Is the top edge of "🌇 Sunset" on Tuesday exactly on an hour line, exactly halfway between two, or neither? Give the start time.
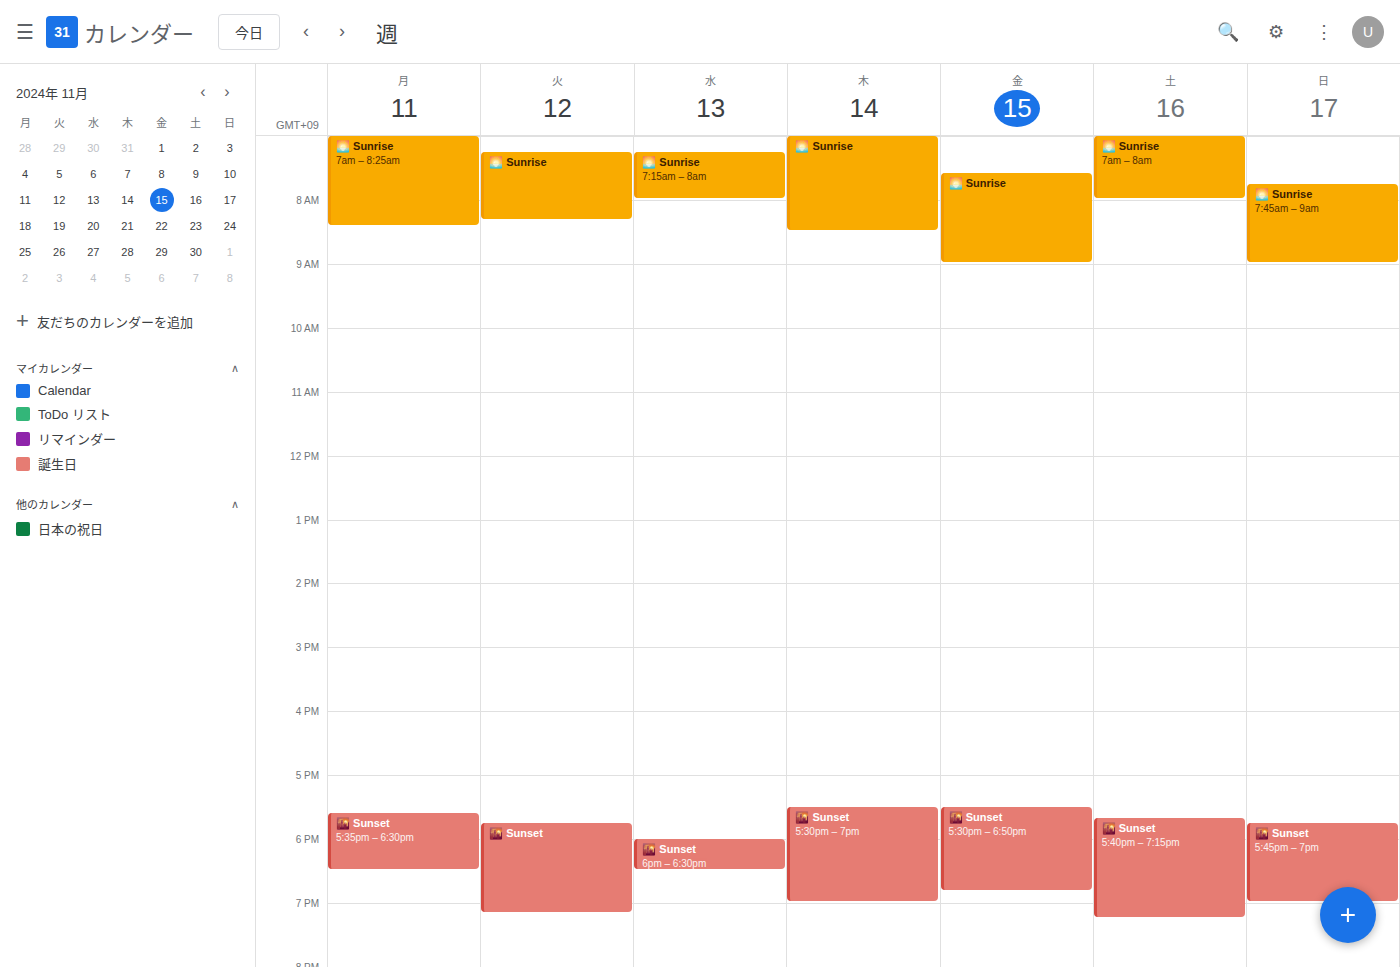
5:45 PM -- neither: three quarters of the way from the 5 PM line to the 6 PM line.